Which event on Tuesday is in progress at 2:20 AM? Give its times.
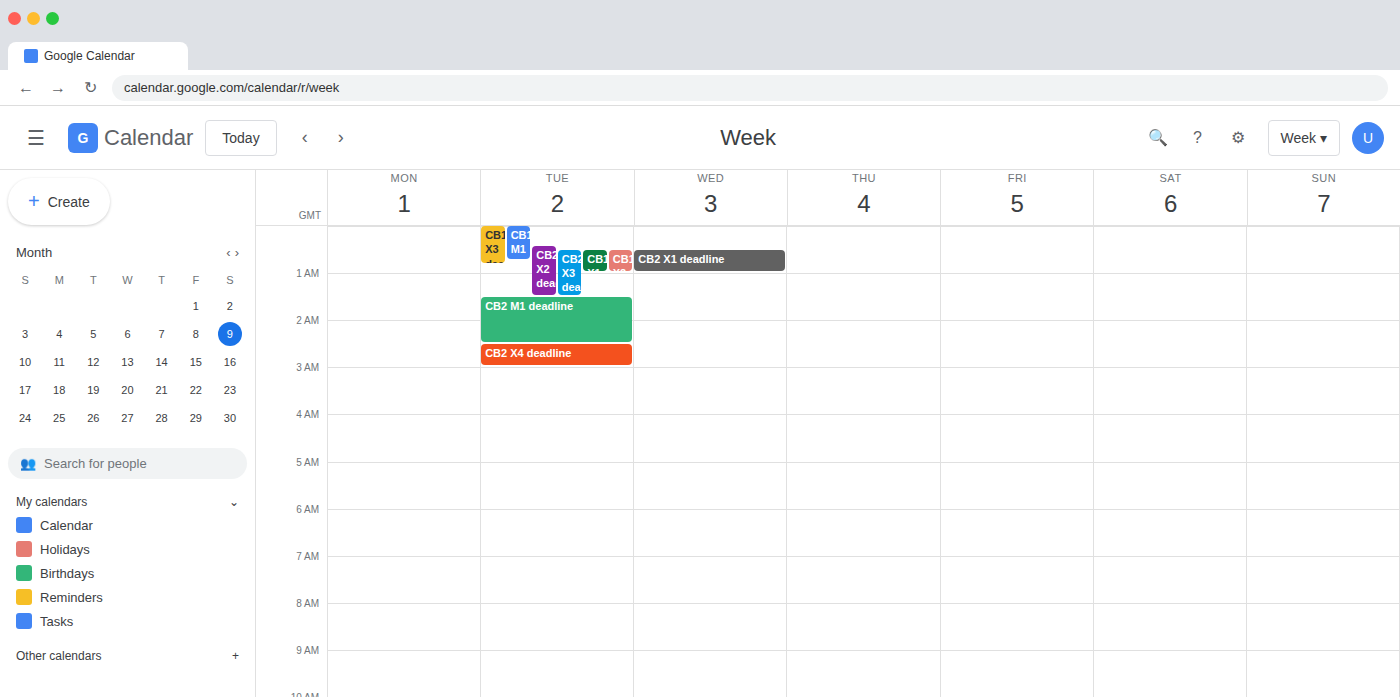
"CB2 M1 deadline", 1:30 AM to 2:30 AM